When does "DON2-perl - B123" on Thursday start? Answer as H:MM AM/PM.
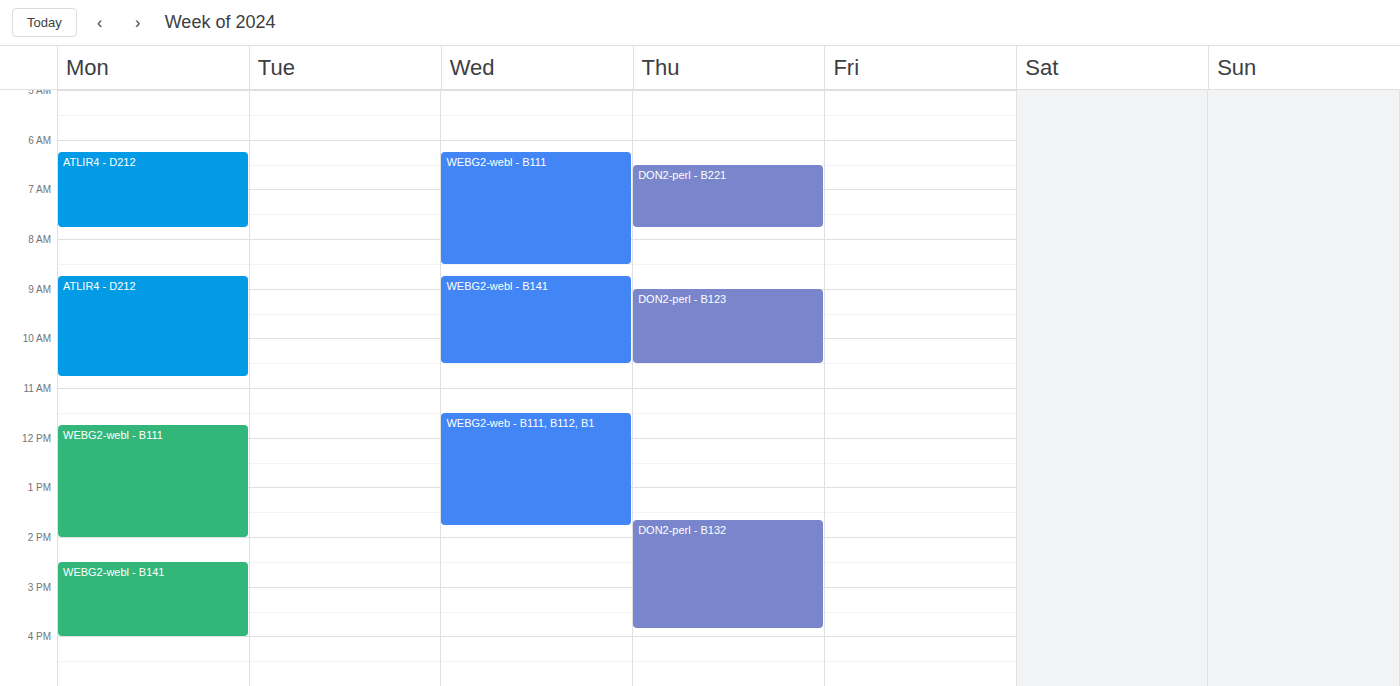
9:00 AM